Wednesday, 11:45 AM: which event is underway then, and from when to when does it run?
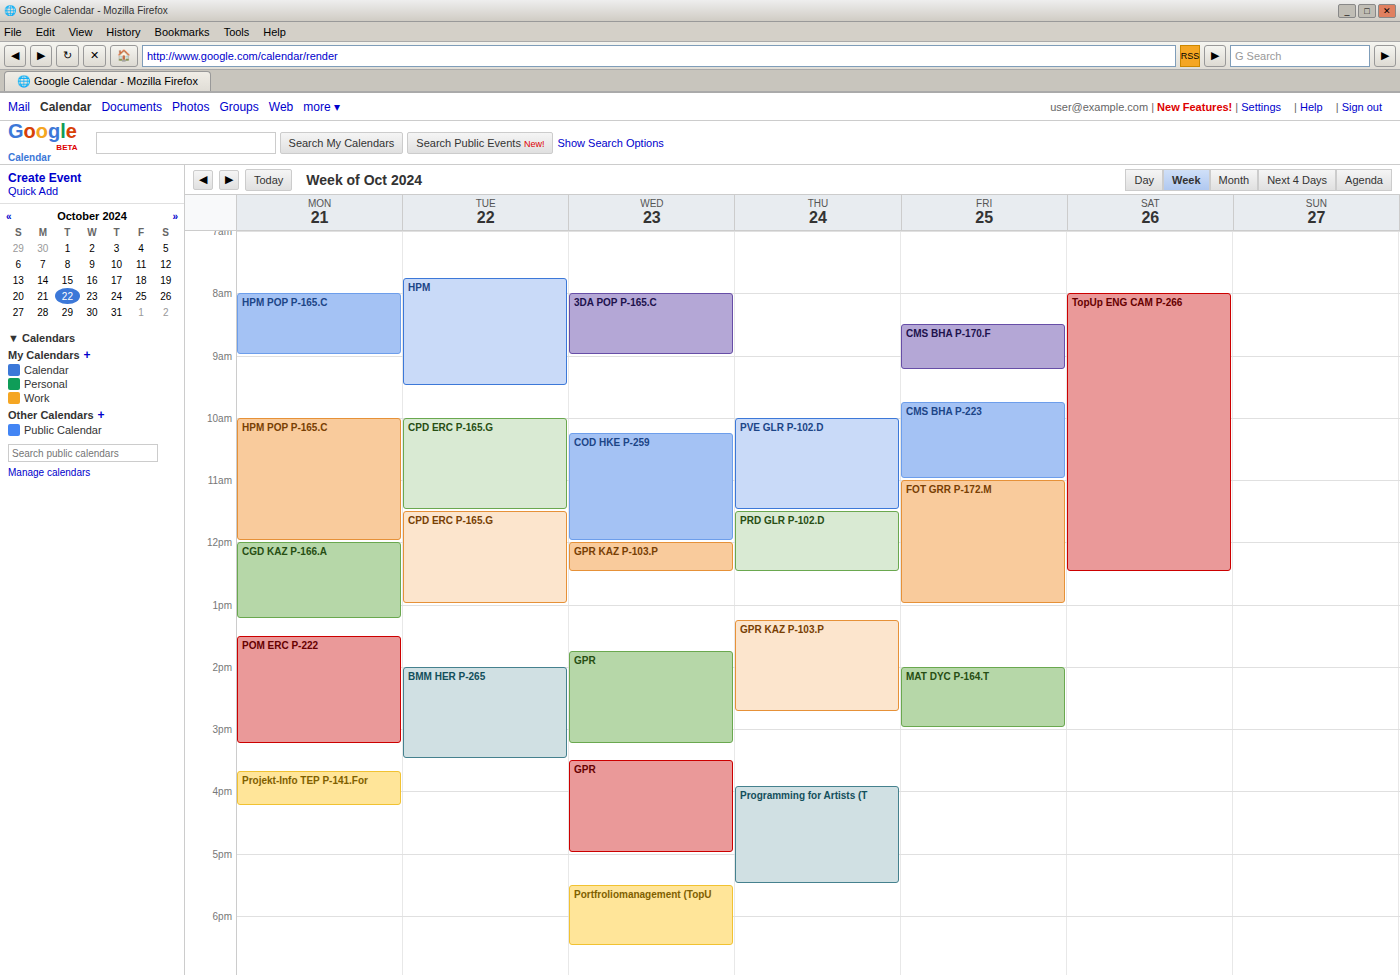
"COD HKE P-259", 10:15 AM to 12:00 PM